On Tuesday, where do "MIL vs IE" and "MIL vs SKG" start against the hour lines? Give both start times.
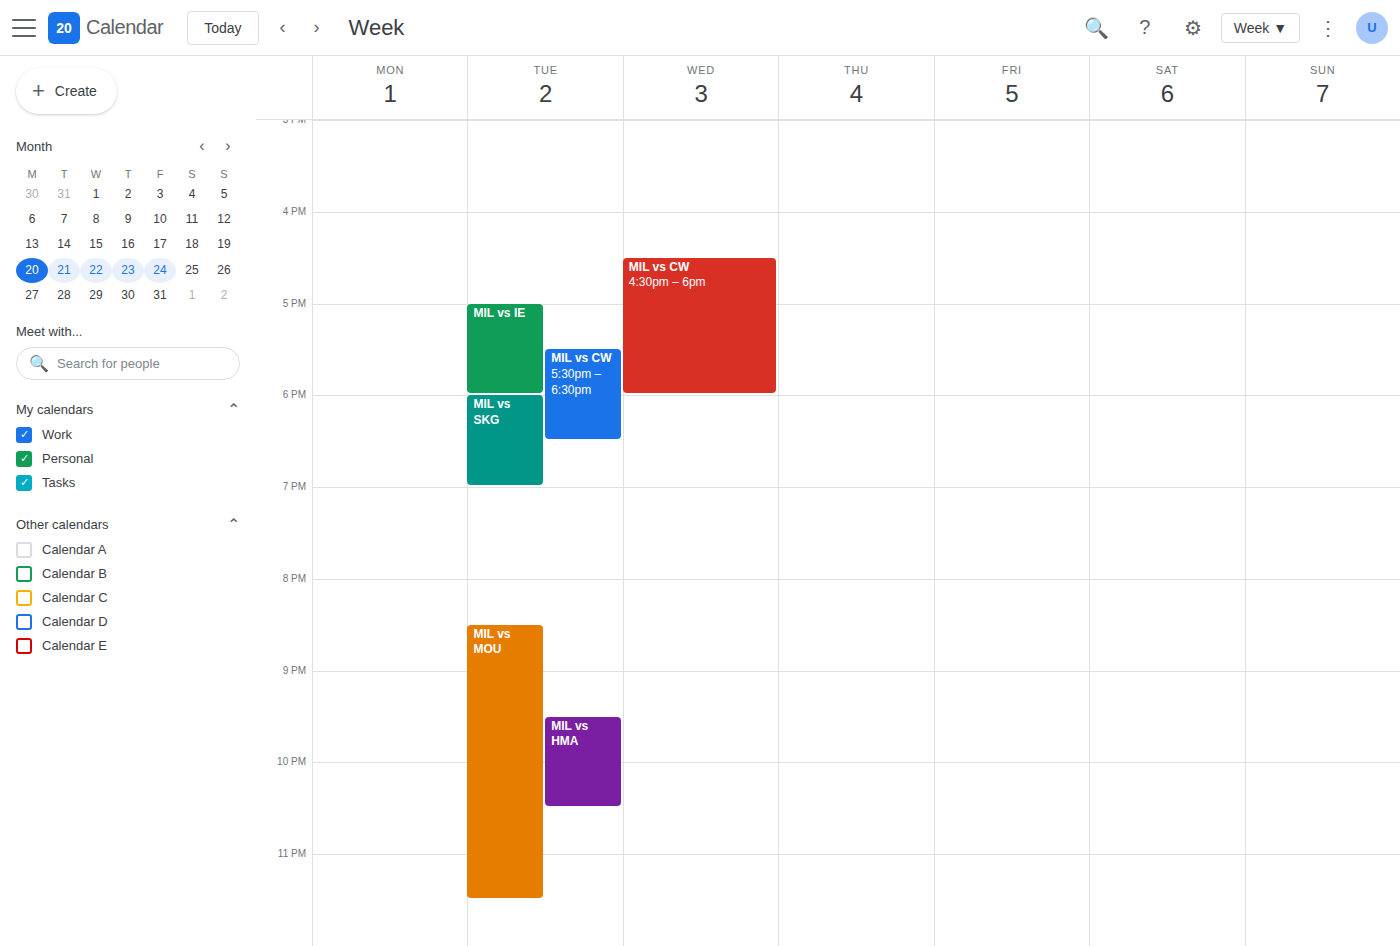
"MIL vs IE": 5:00 PM, exactly on the 5 PM line. "MIL vs SKG": 6:00 PM, exactly on the 6 PM line.